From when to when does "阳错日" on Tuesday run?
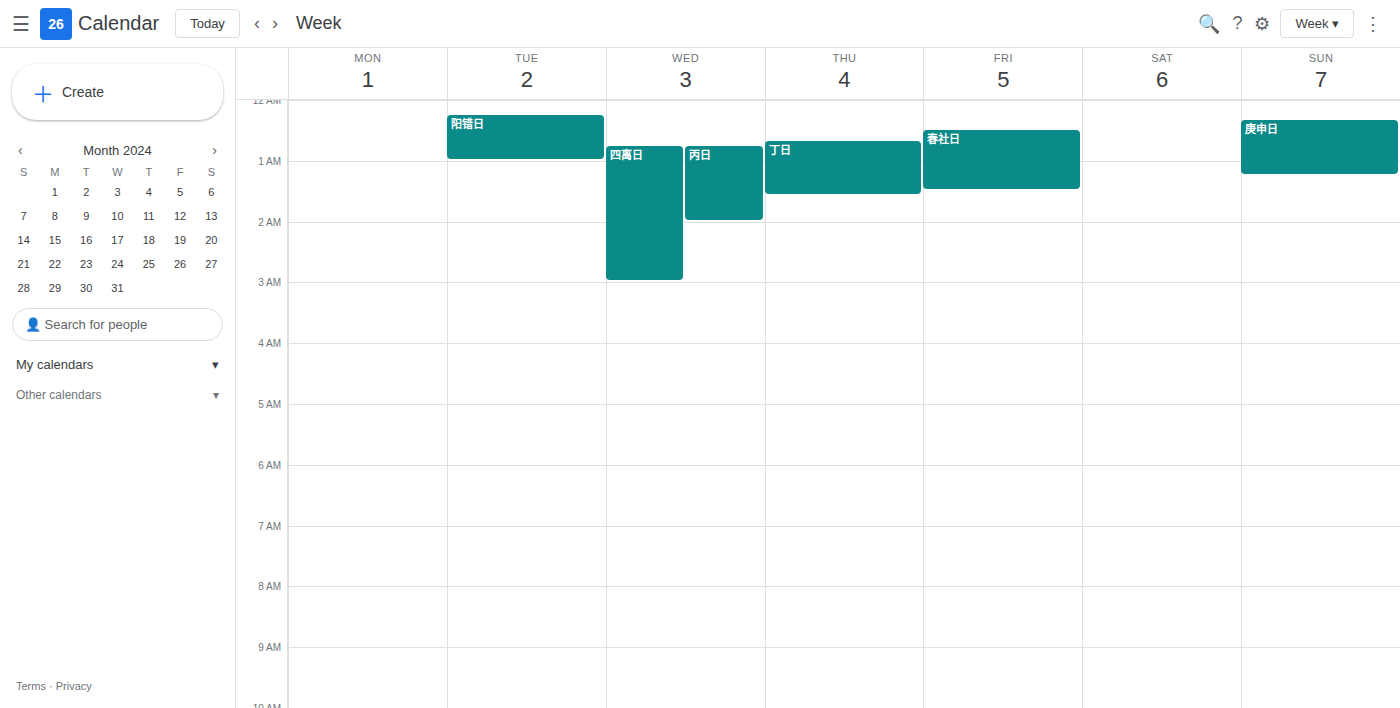
12:15 AM to 1:00 AM